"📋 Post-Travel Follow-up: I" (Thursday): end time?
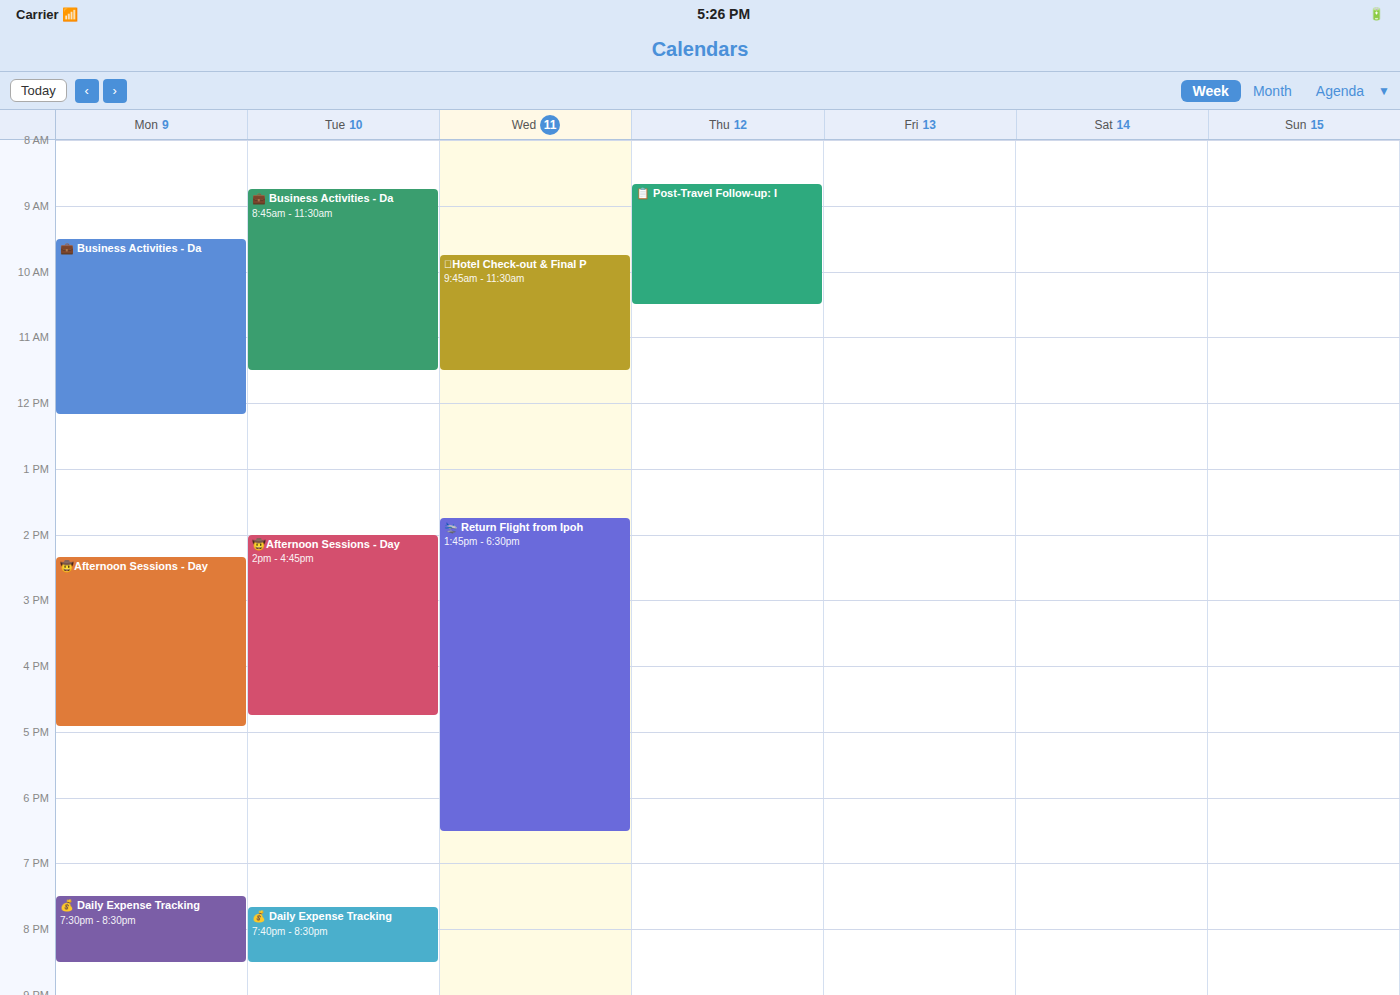
10:30 AM